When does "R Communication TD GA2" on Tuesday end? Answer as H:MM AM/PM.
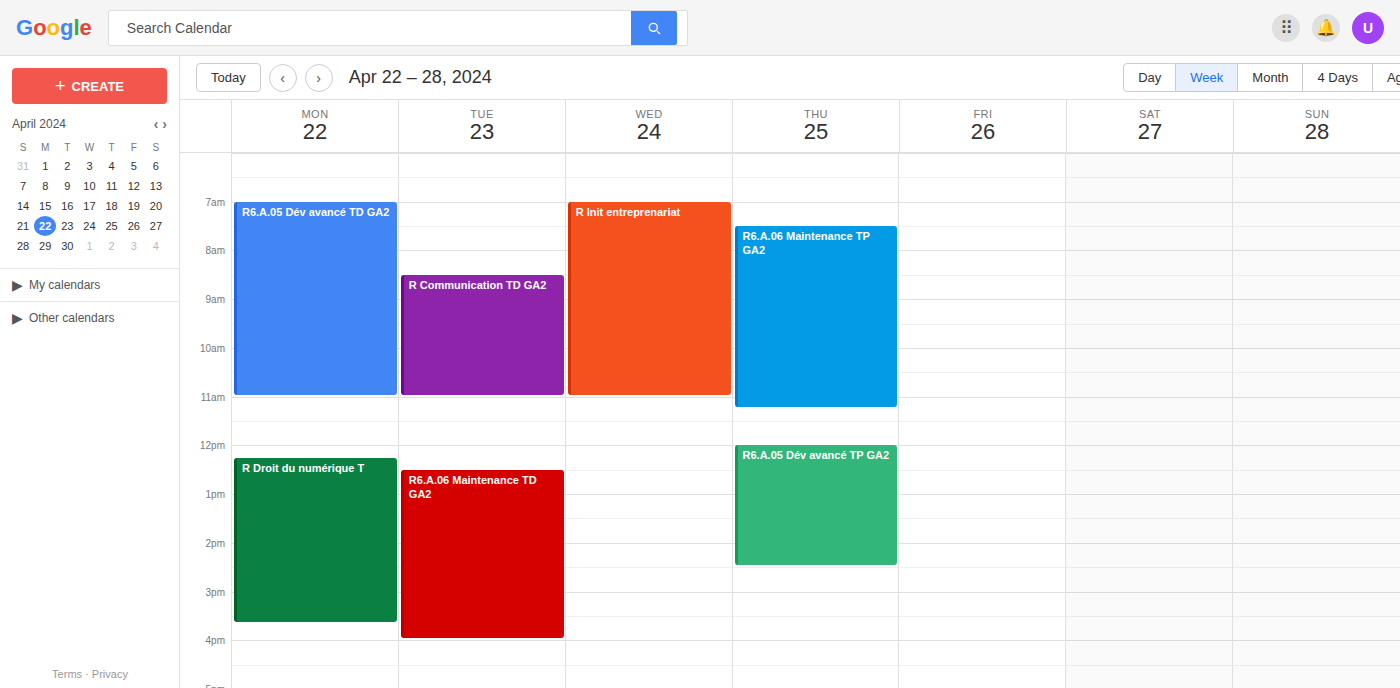
11:00 AM